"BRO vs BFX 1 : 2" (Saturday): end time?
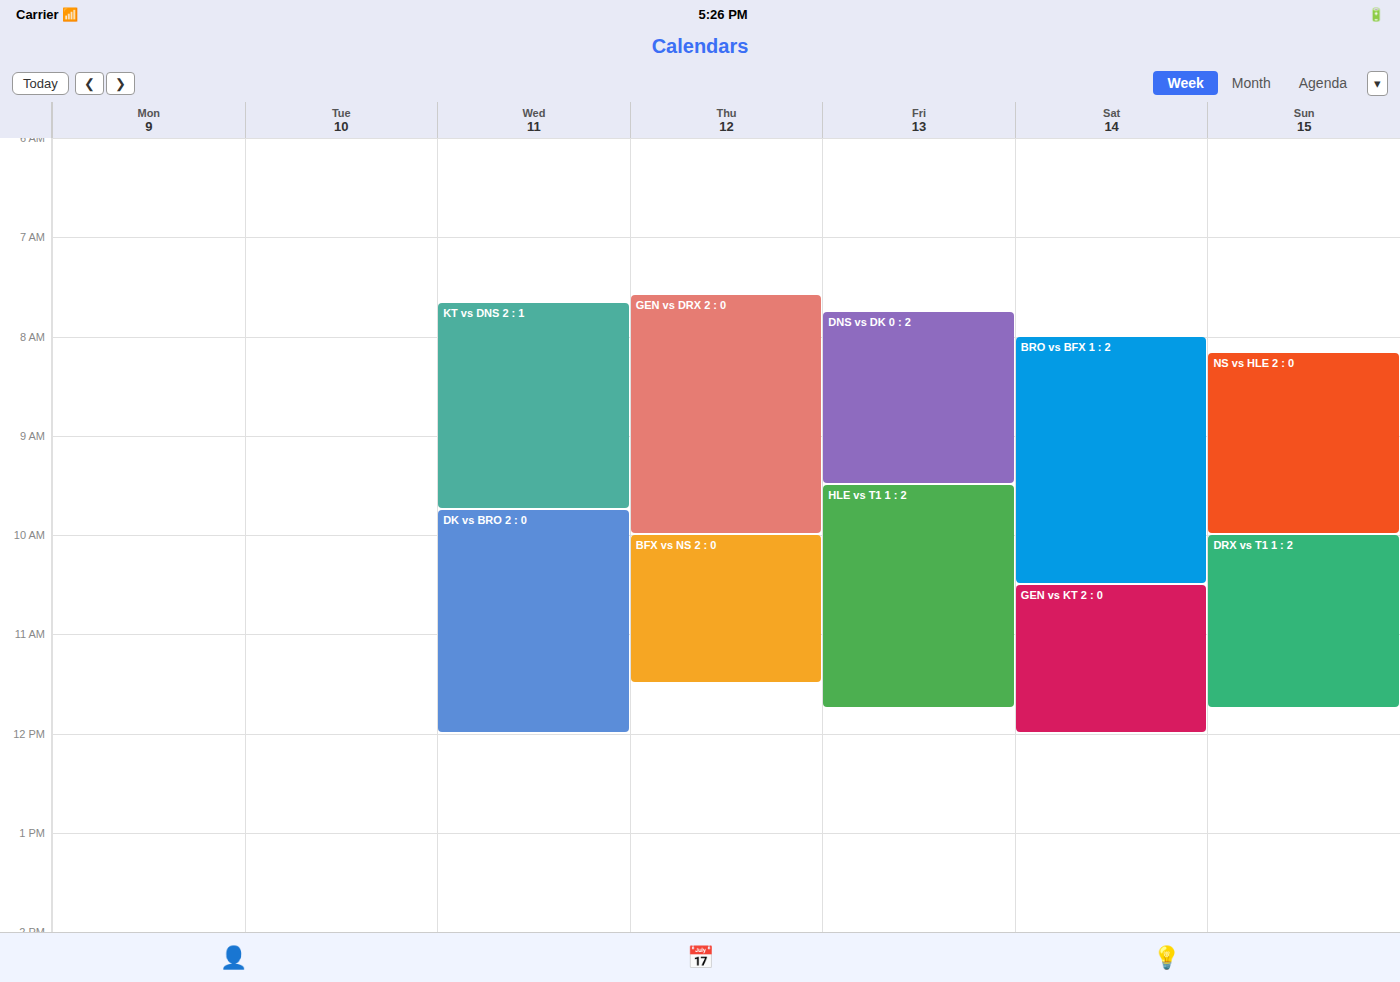
10:30 AM